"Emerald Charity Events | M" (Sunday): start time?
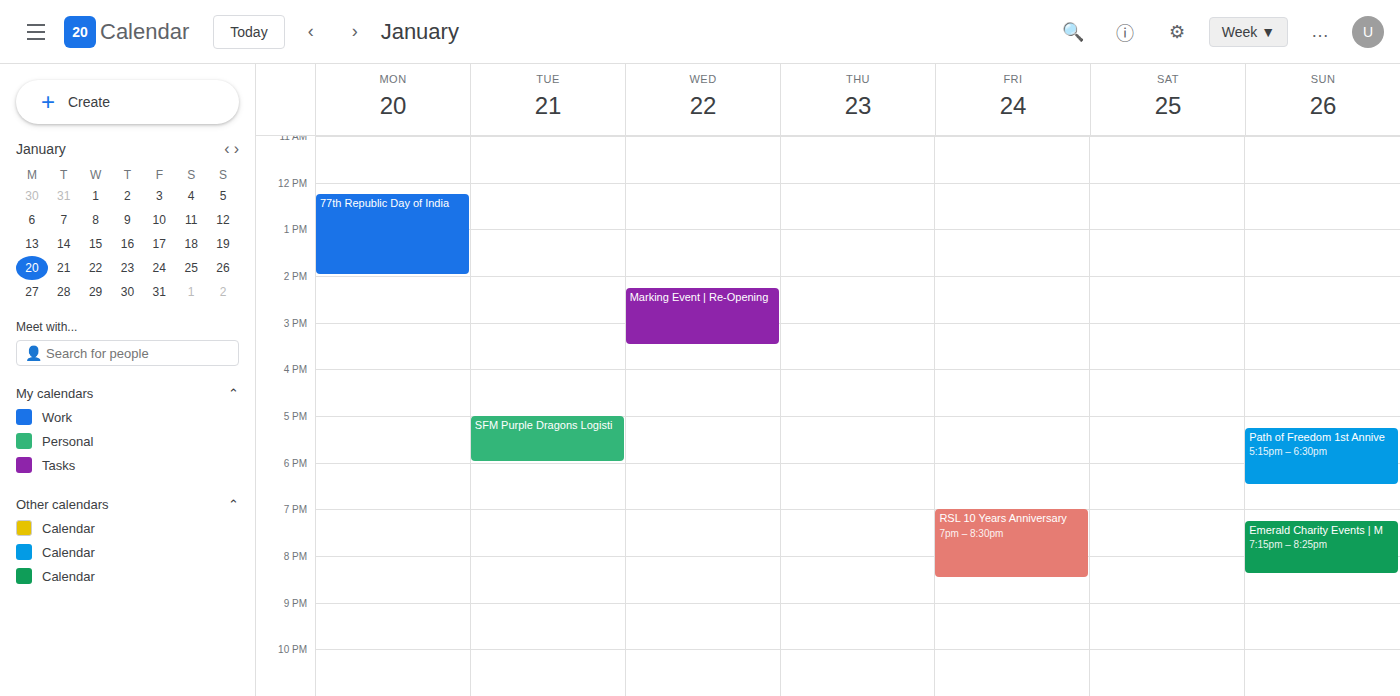
7:15 PM